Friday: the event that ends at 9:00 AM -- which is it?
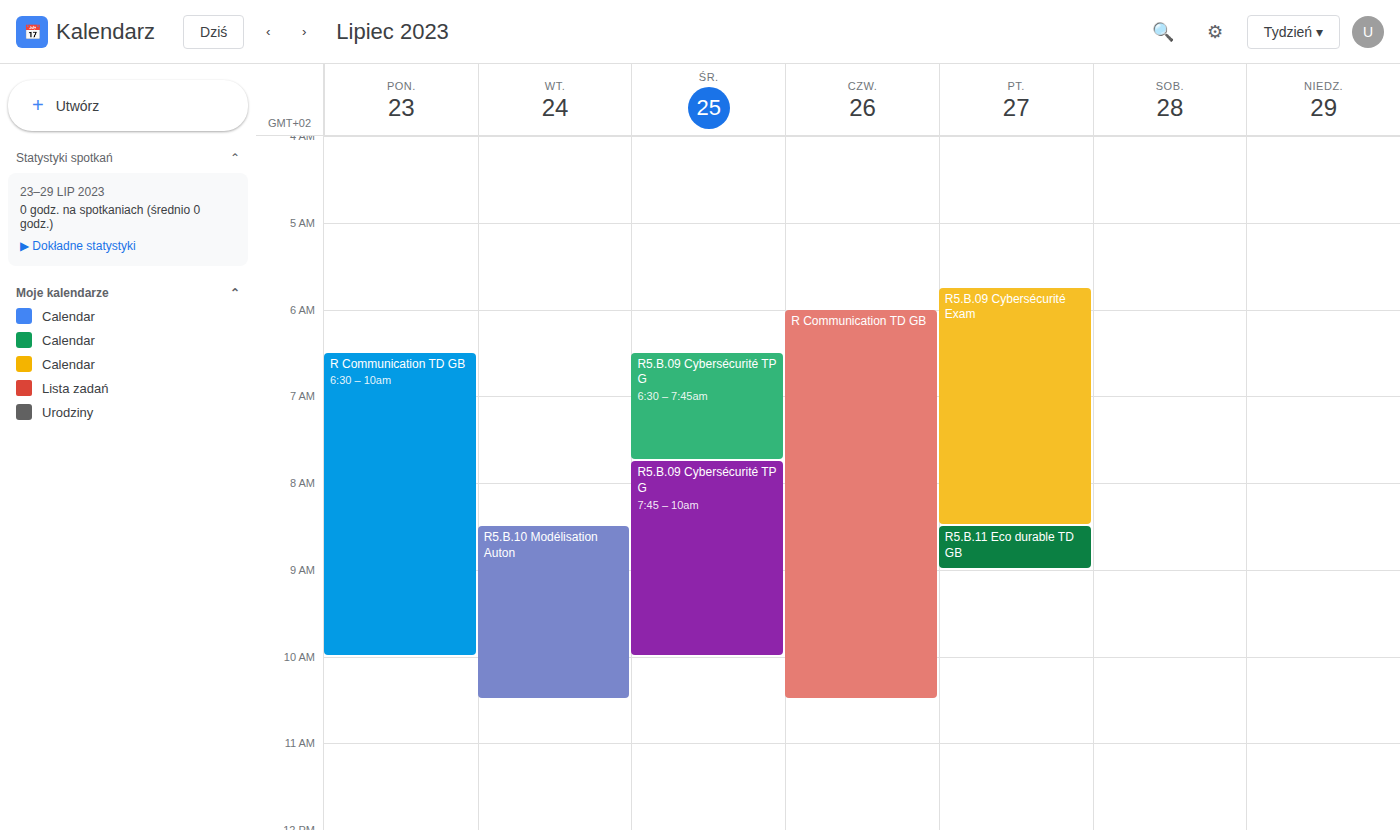
"R5.B.11 Eco durable TD GB"